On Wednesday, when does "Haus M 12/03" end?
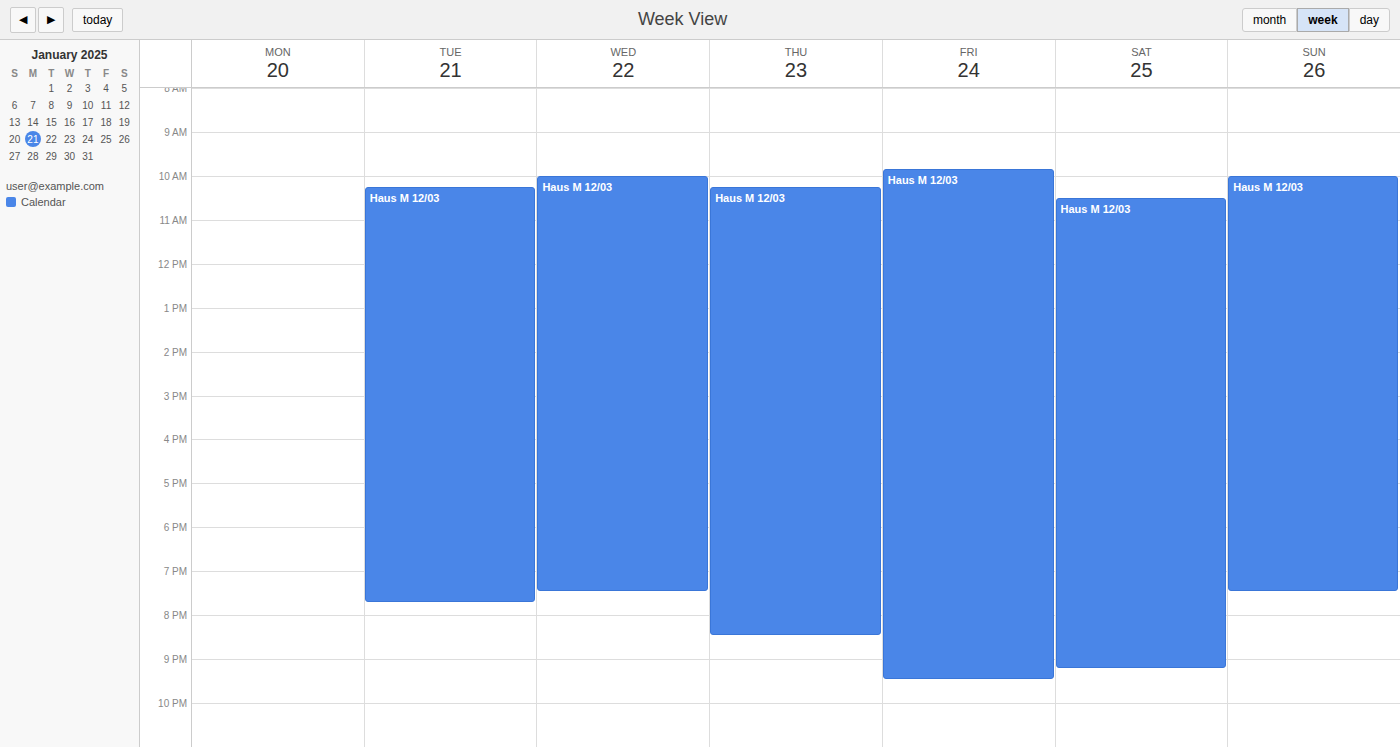
7:30 PM